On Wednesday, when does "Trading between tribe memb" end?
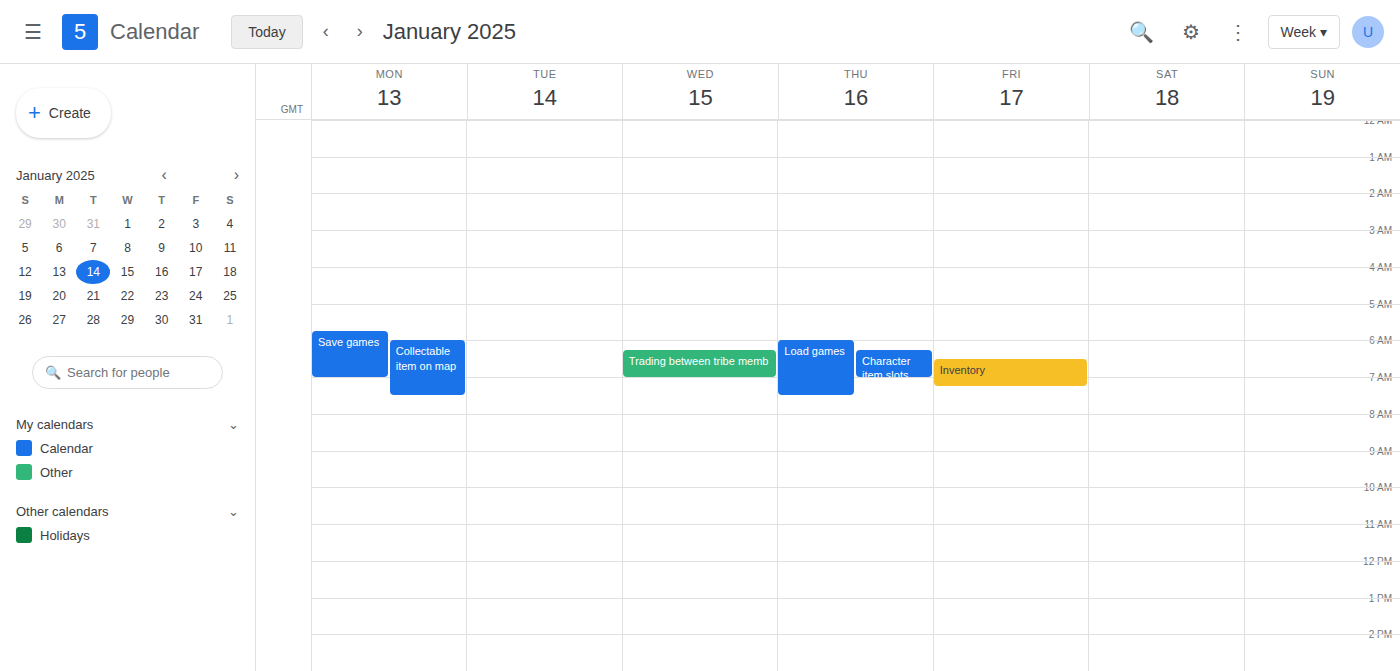
7:00 AM